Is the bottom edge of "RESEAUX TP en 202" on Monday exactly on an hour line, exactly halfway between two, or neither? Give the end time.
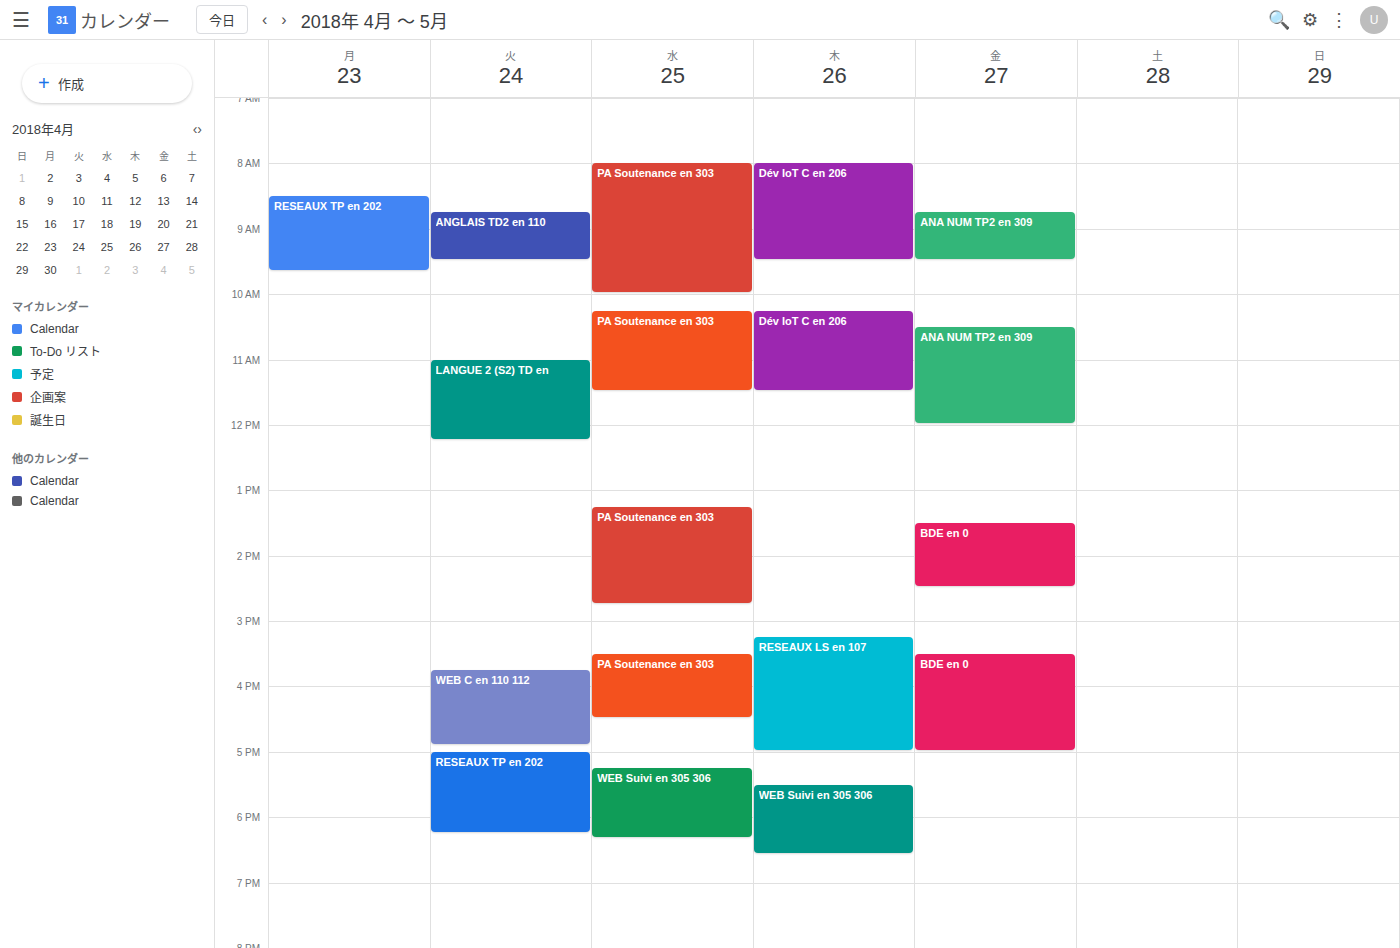
09:40 -- neither: 40 minutes below the 09:00 line and 20 minutes above the 10:00 line.